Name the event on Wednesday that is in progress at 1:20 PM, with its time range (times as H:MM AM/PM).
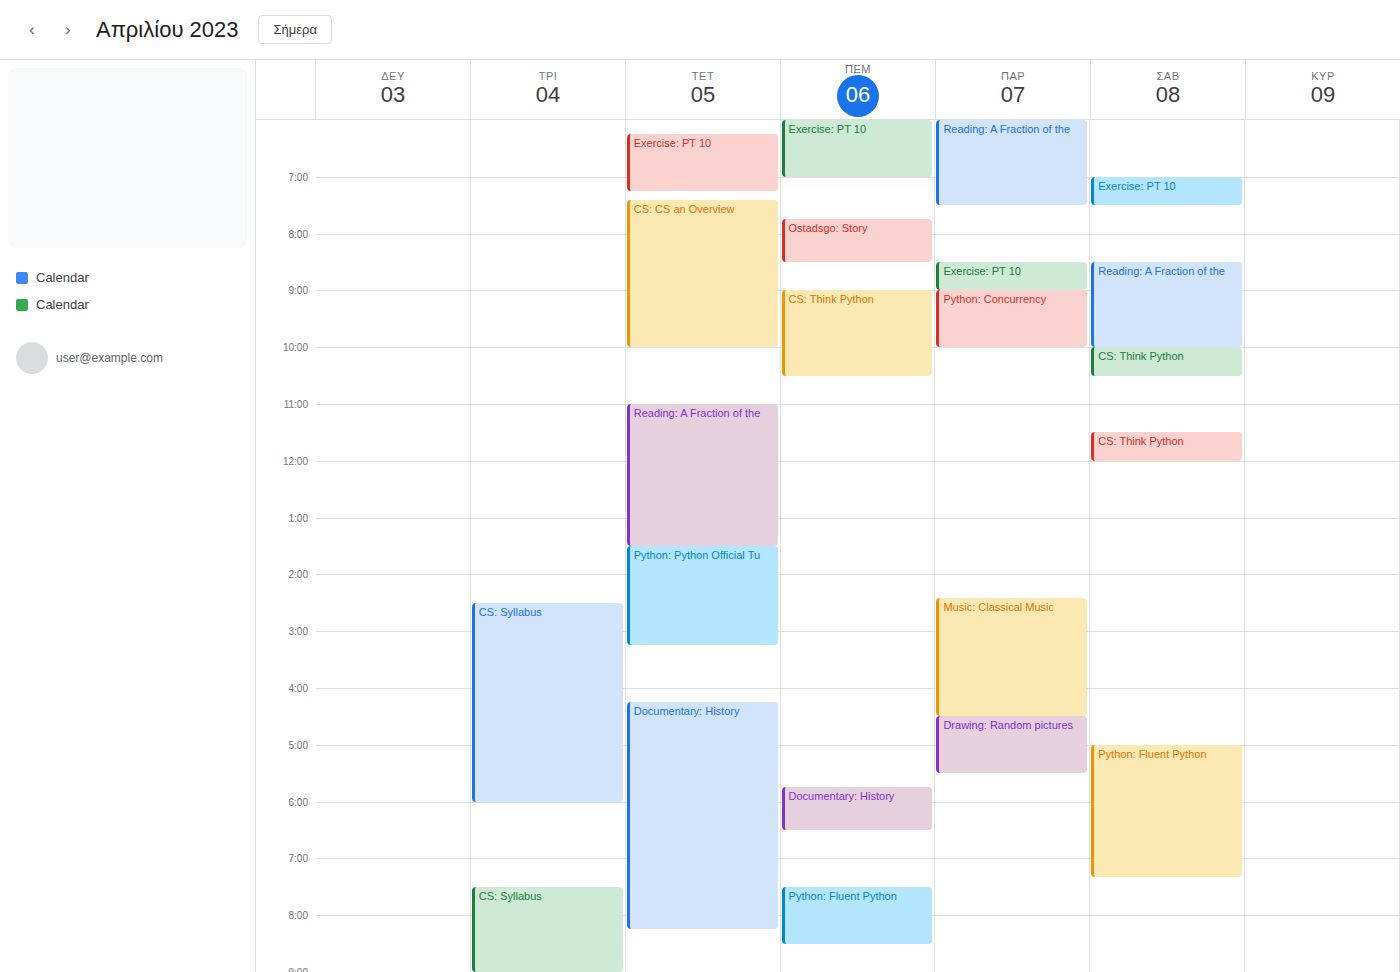
"Reading: A Fraction of the", 11:00 AM to 1:30 PM